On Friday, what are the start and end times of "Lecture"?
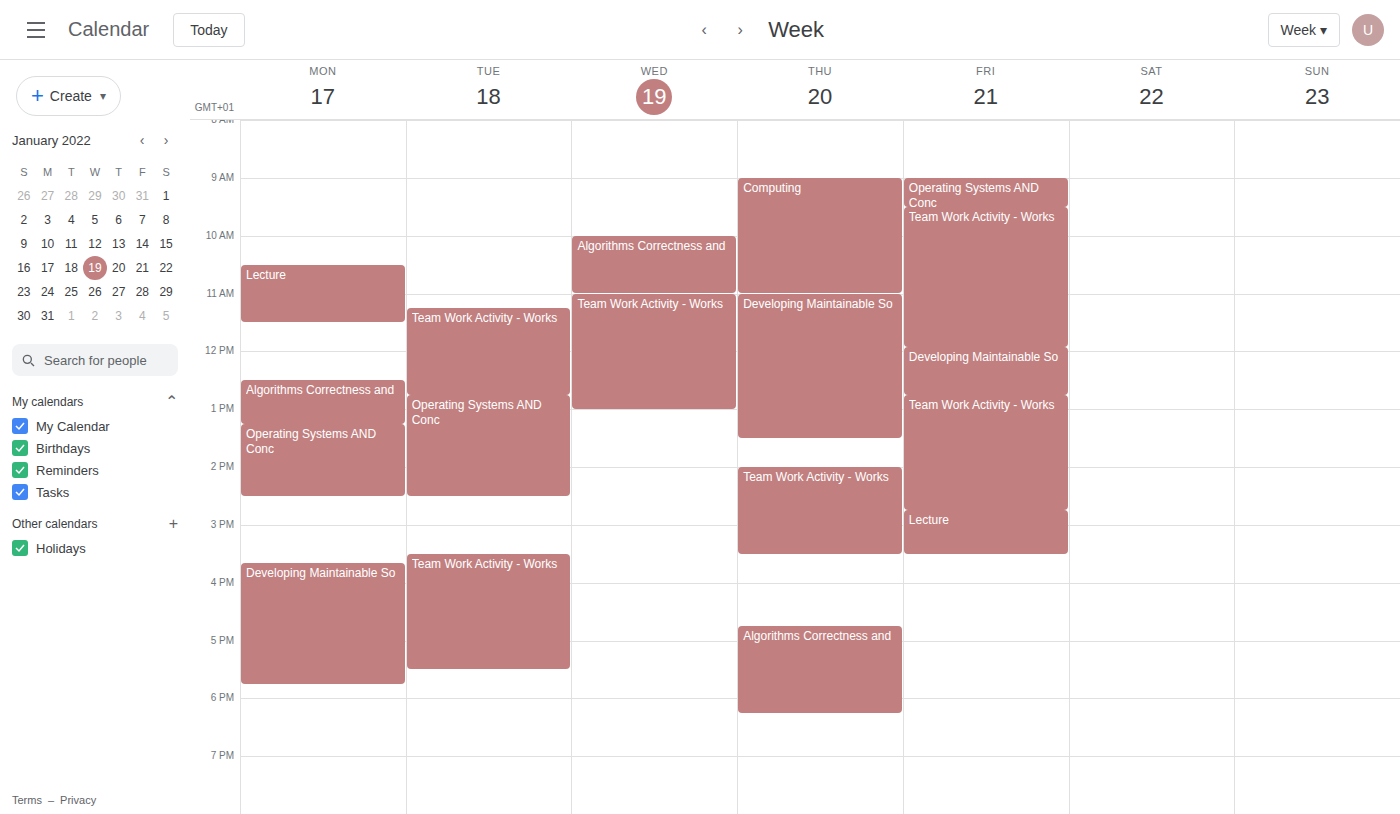
2:45 PM to 3:30 PM